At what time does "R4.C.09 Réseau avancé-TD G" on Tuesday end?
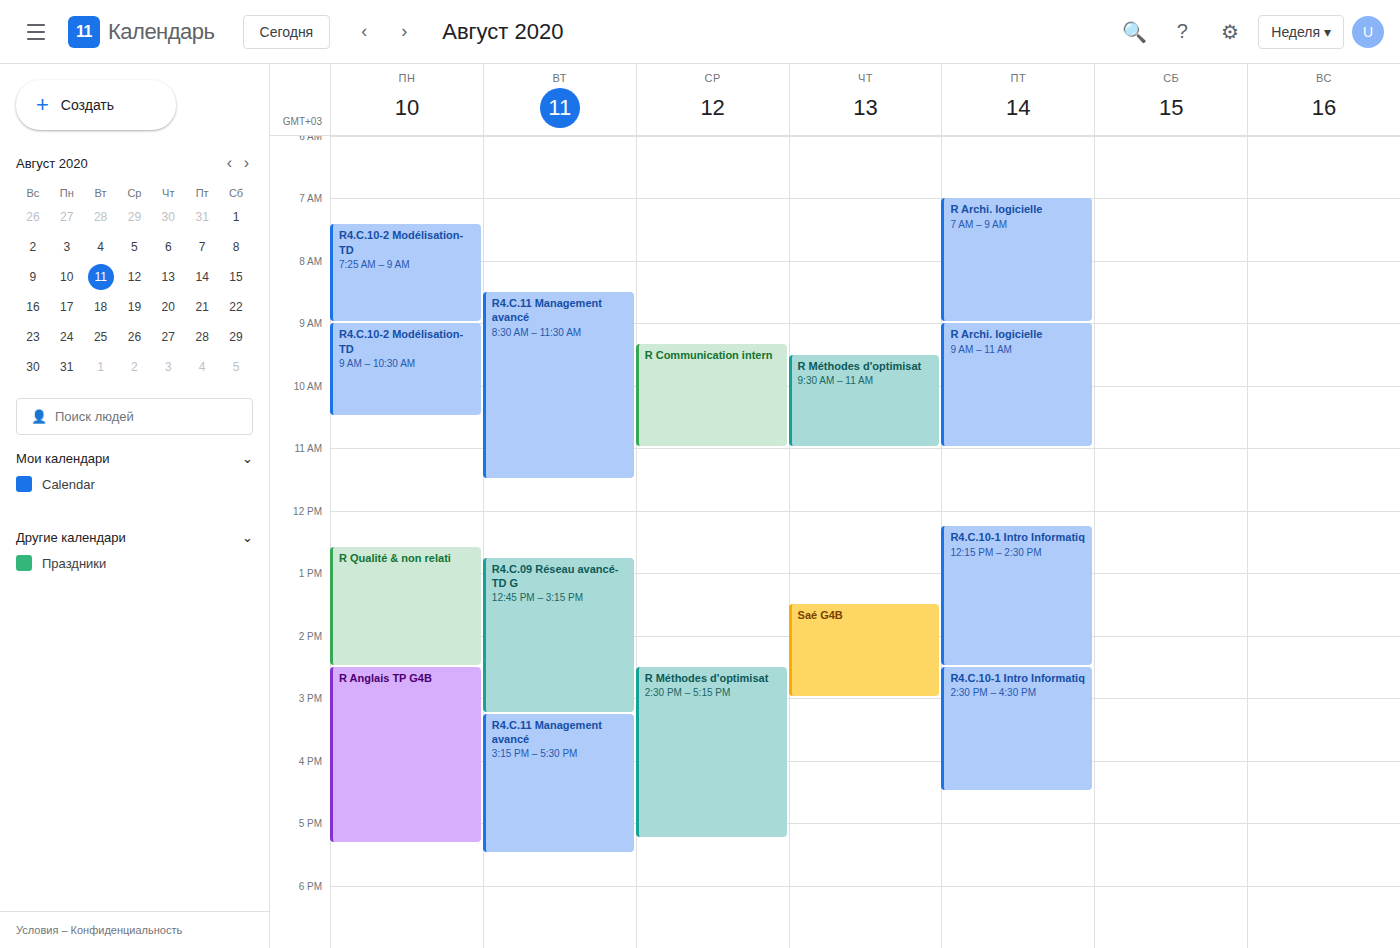
3:15 PM